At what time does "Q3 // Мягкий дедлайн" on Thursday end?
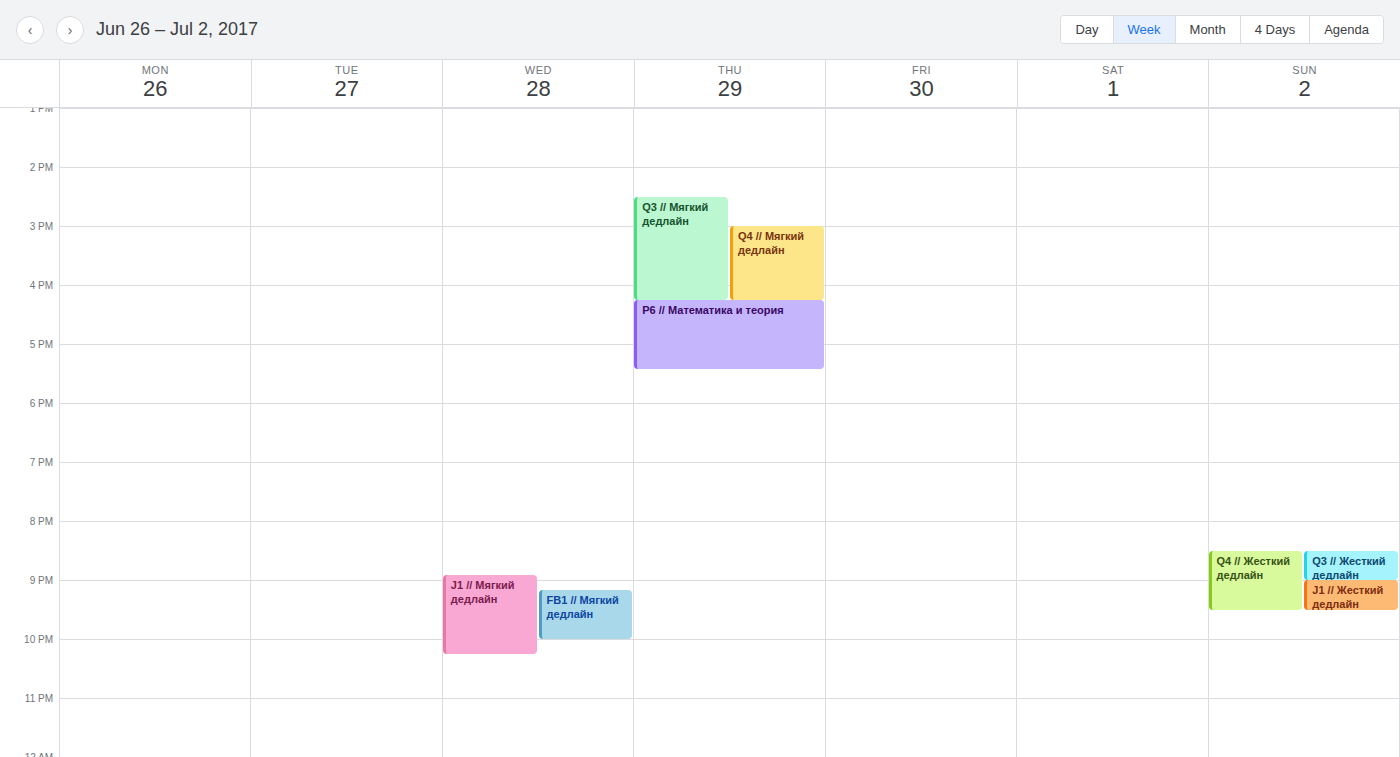
4:15 PM